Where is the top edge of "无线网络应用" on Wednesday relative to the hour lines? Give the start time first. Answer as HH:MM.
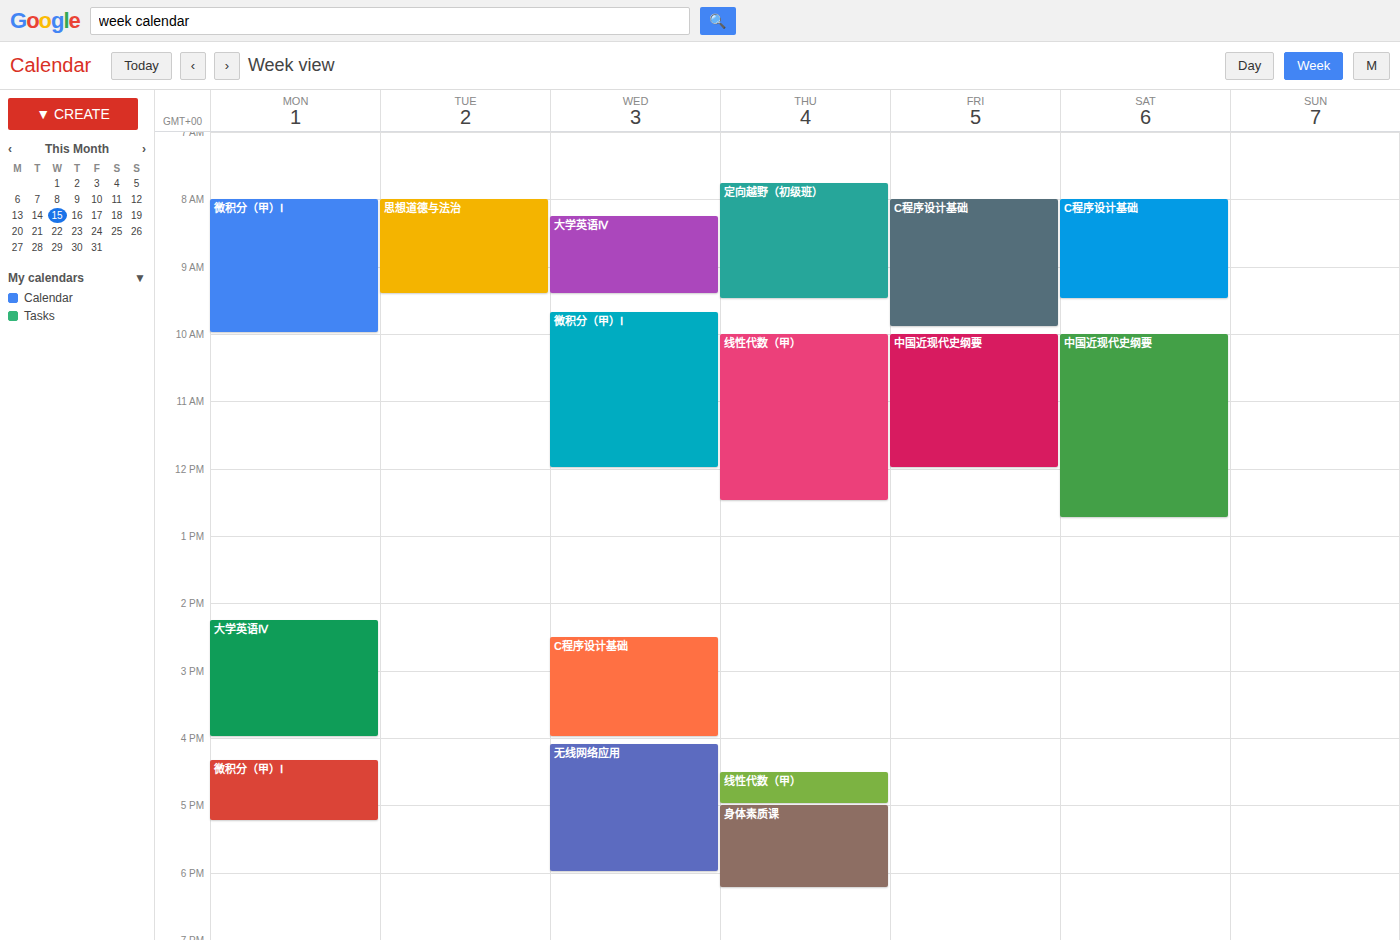
16:05 -- neither: 5 minutes below the 16:00 line and 55 minutes above the 17:00 line.